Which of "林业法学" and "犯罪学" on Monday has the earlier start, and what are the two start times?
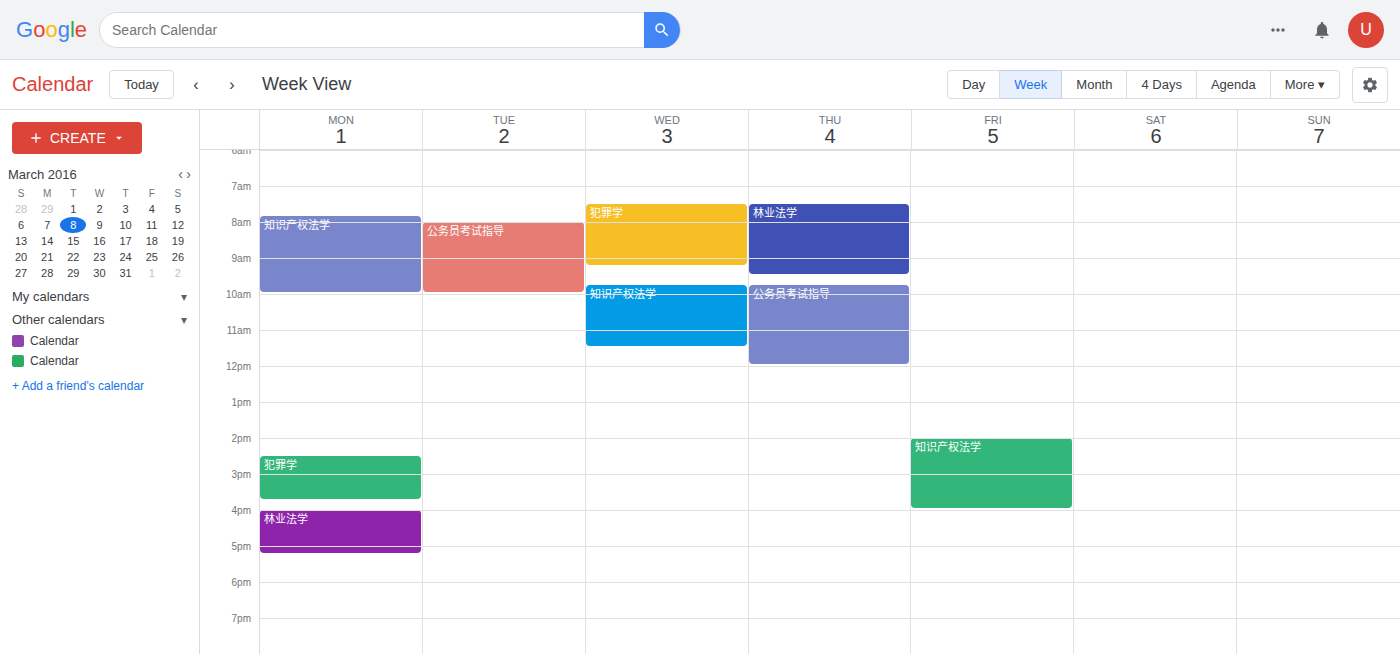
"犯罪学" 2:30 PM; "林业法学" 4:00 PM.